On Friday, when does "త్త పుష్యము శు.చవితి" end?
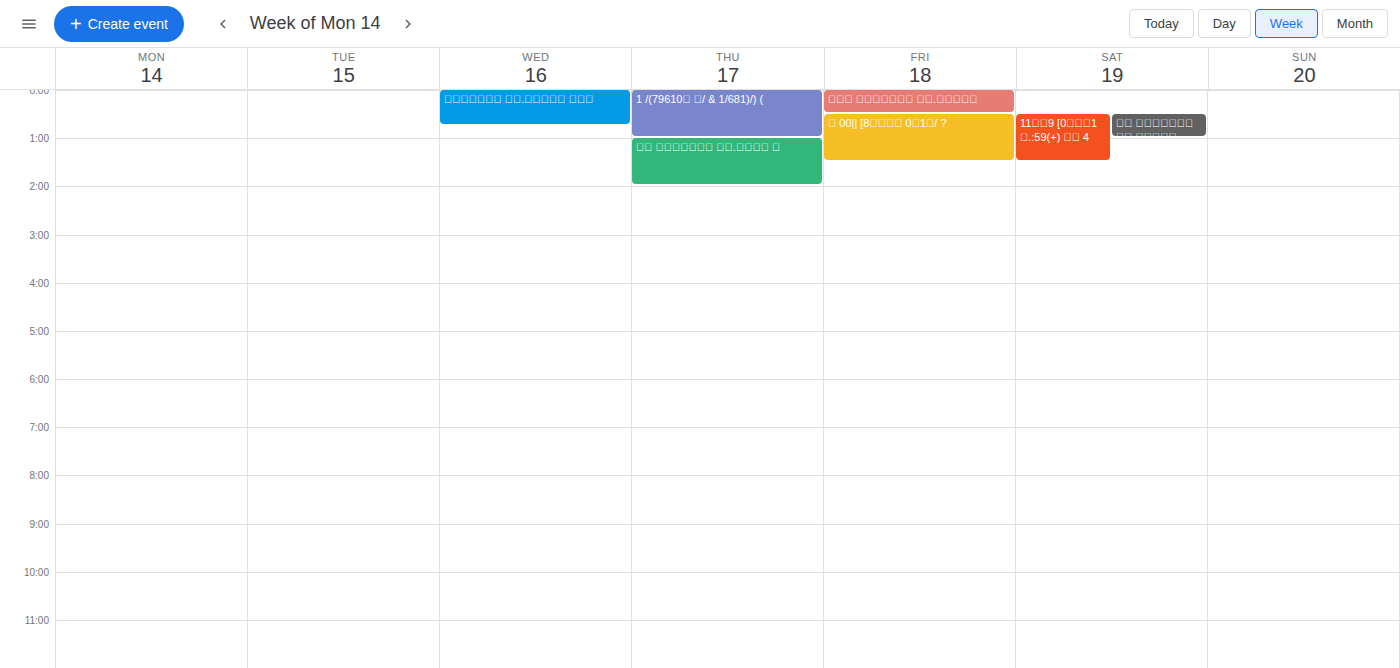
12:30 AM